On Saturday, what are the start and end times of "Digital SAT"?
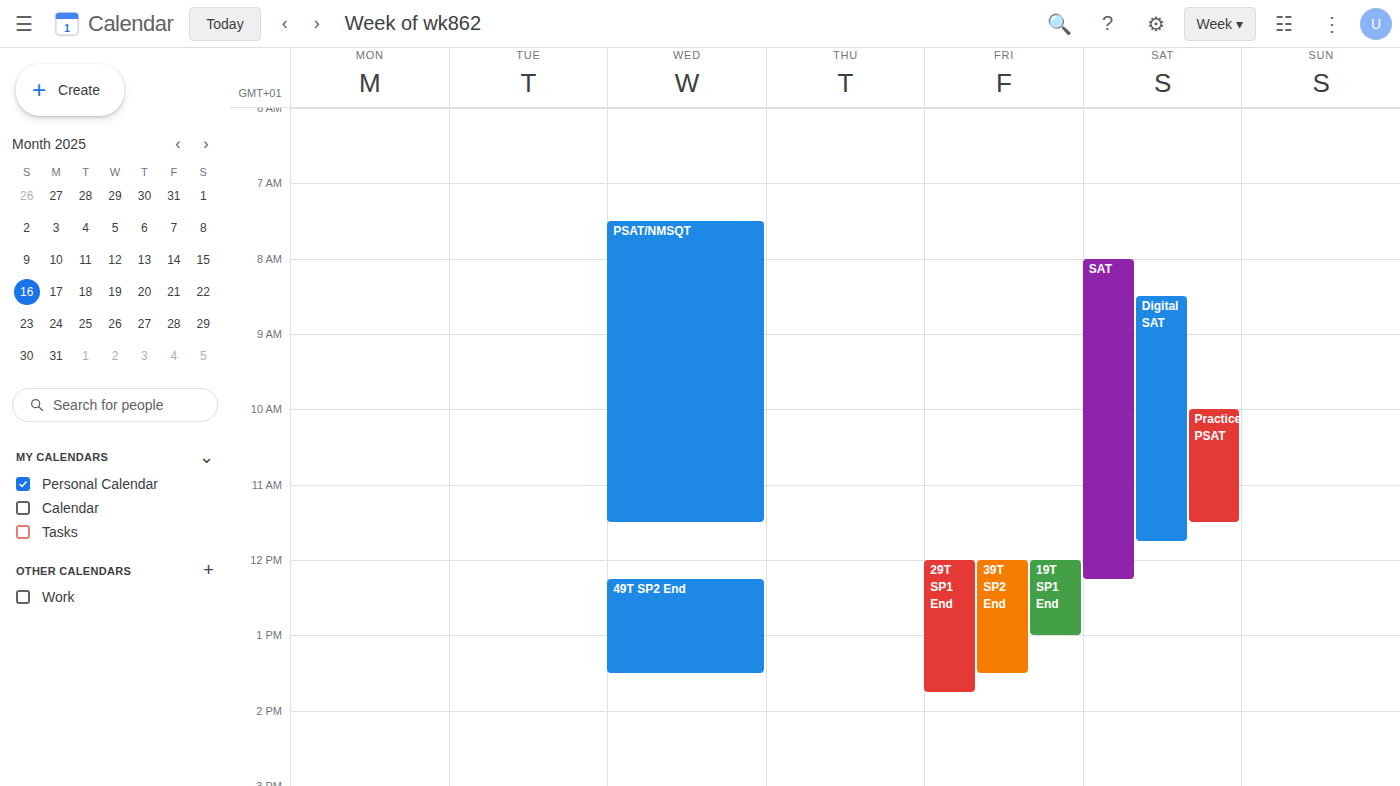
8:30 AM to 11:45 AM